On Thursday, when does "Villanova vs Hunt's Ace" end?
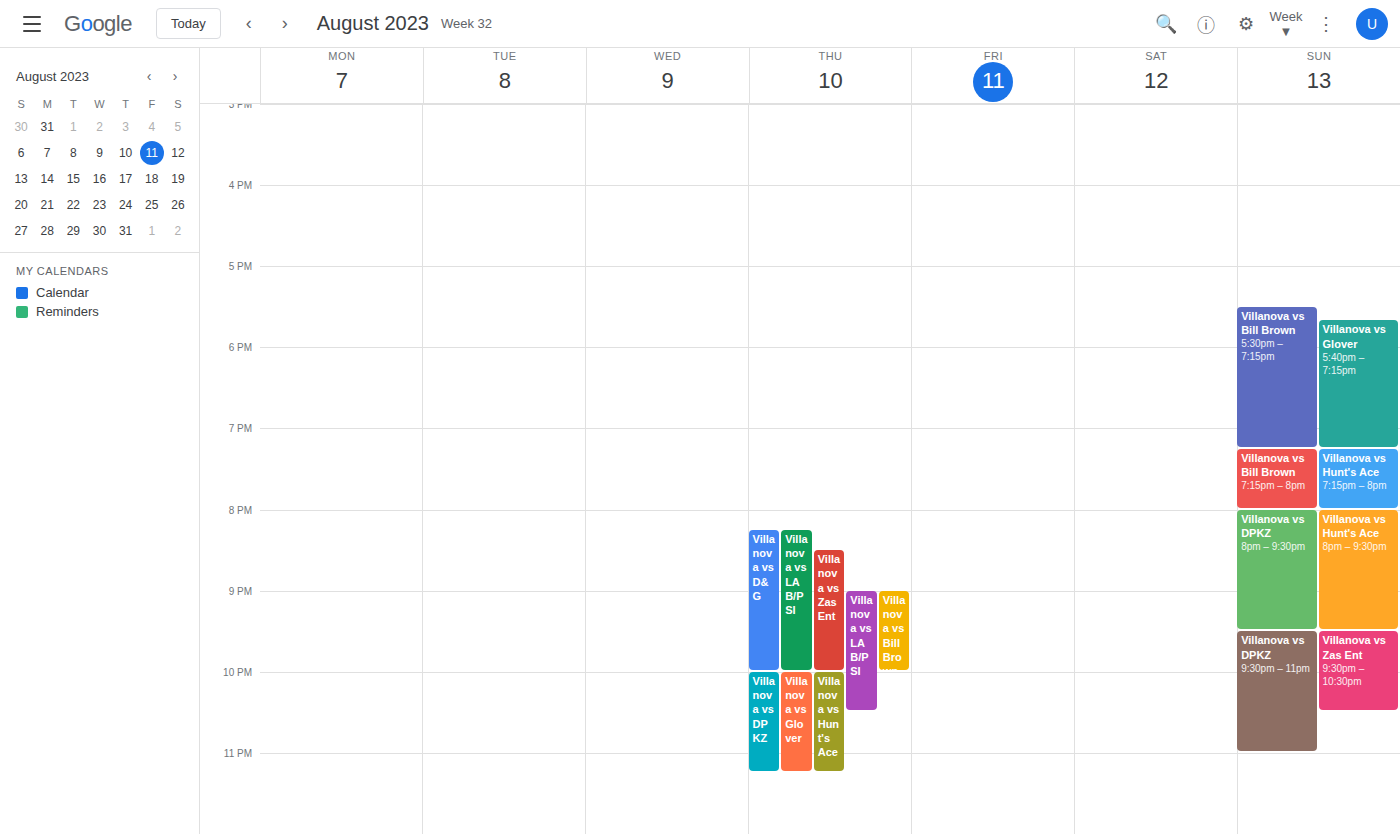
11:15 PM